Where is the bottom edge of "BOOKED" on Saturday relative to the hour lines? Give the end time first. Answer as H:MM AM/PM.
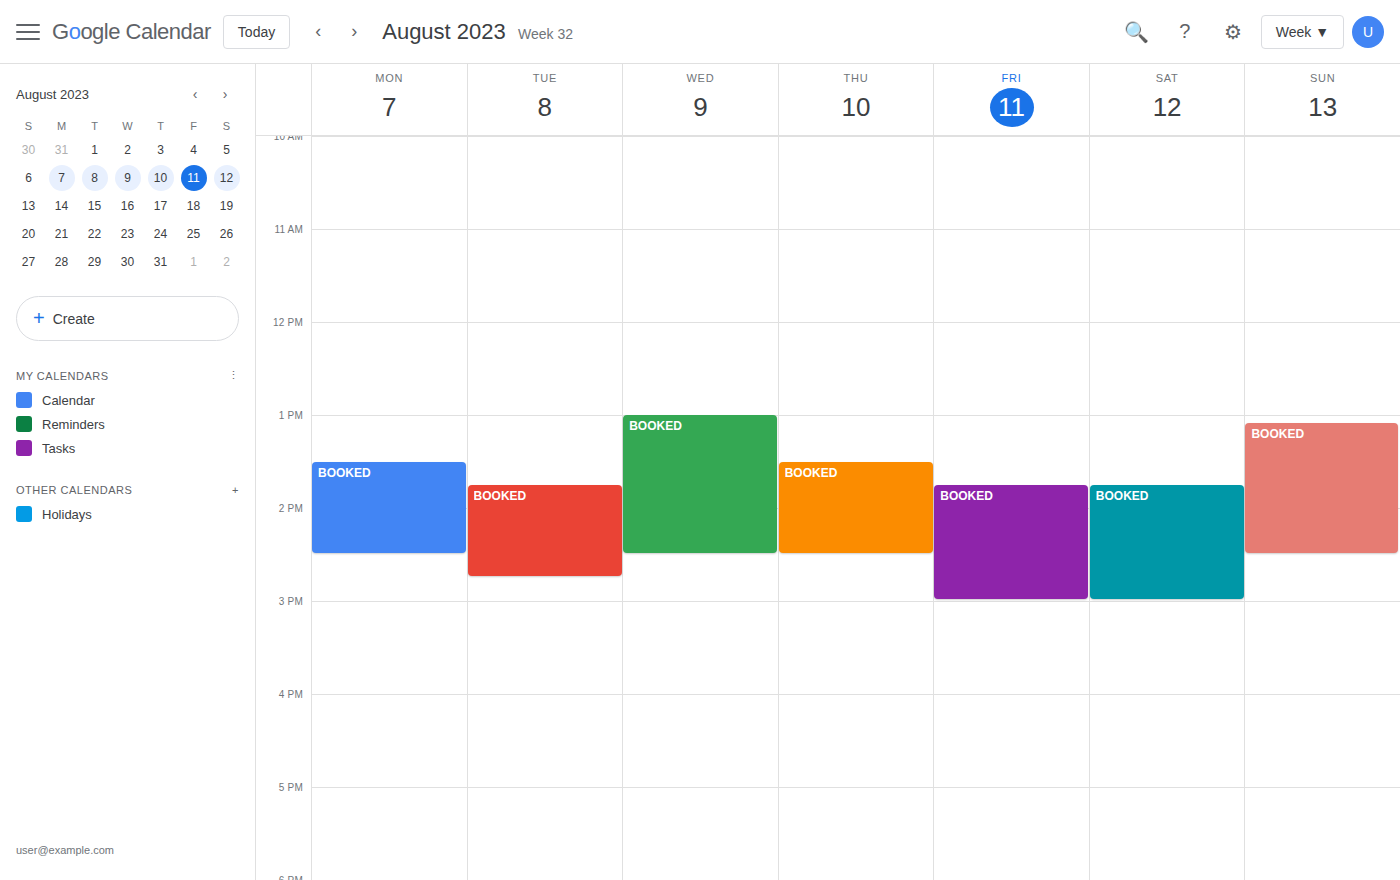
3:00 PM -- exactly on the 3 PM line.